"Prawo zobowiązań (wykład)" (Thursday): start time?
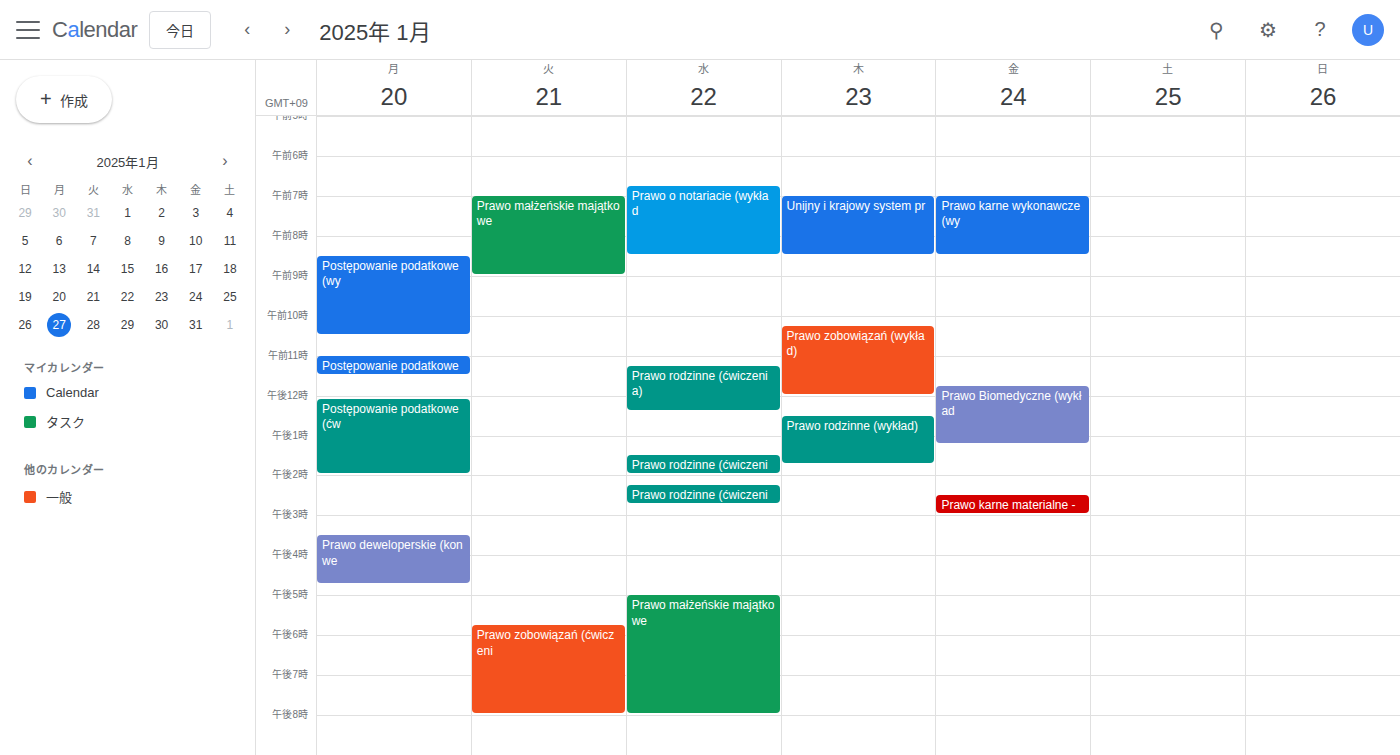
10:15 AM